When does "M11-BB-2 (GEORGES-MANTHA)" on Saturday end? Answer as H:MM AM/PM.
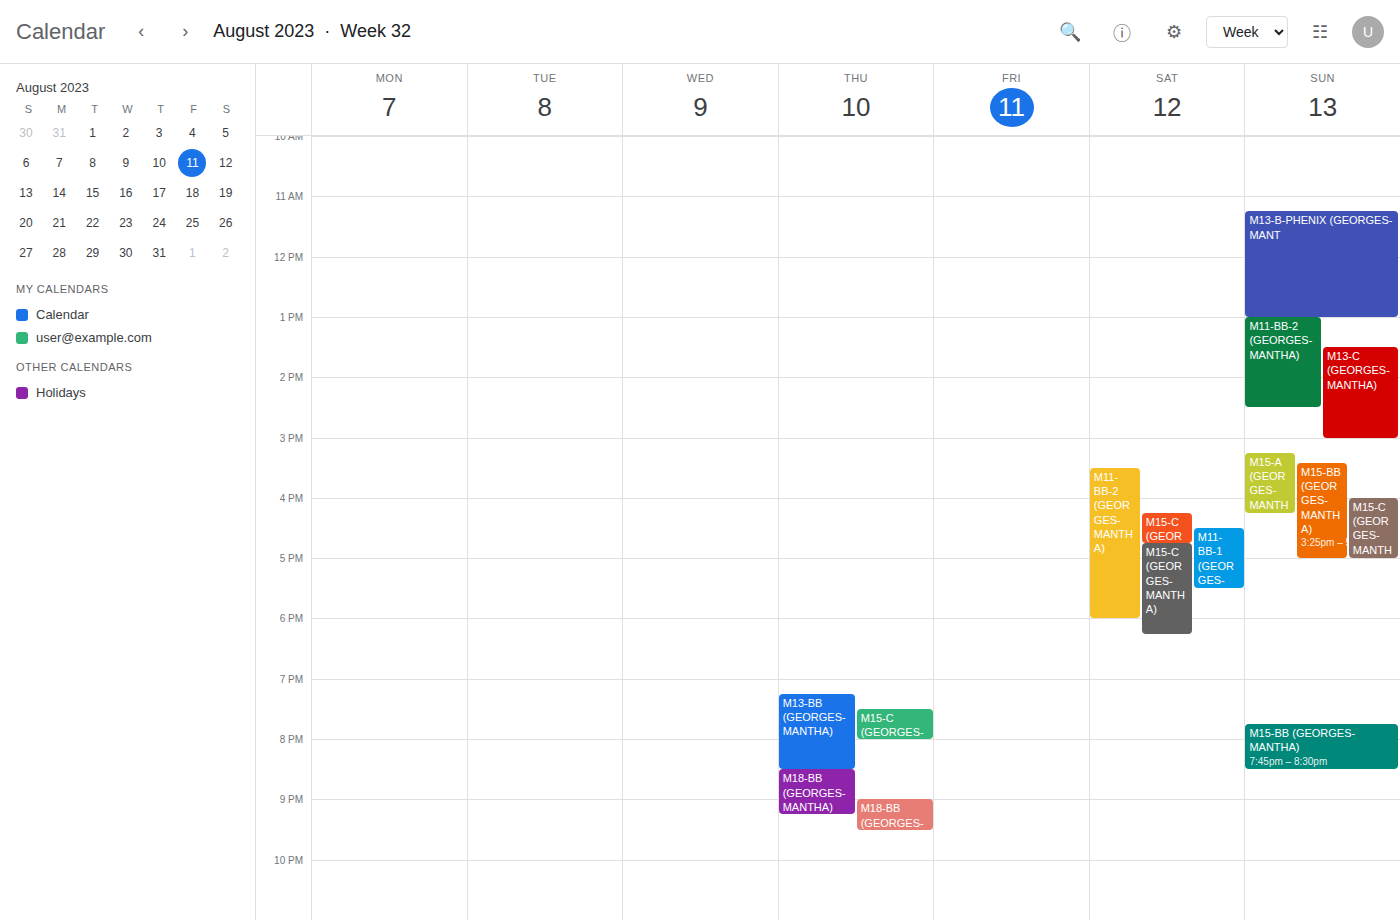
6:00 PM